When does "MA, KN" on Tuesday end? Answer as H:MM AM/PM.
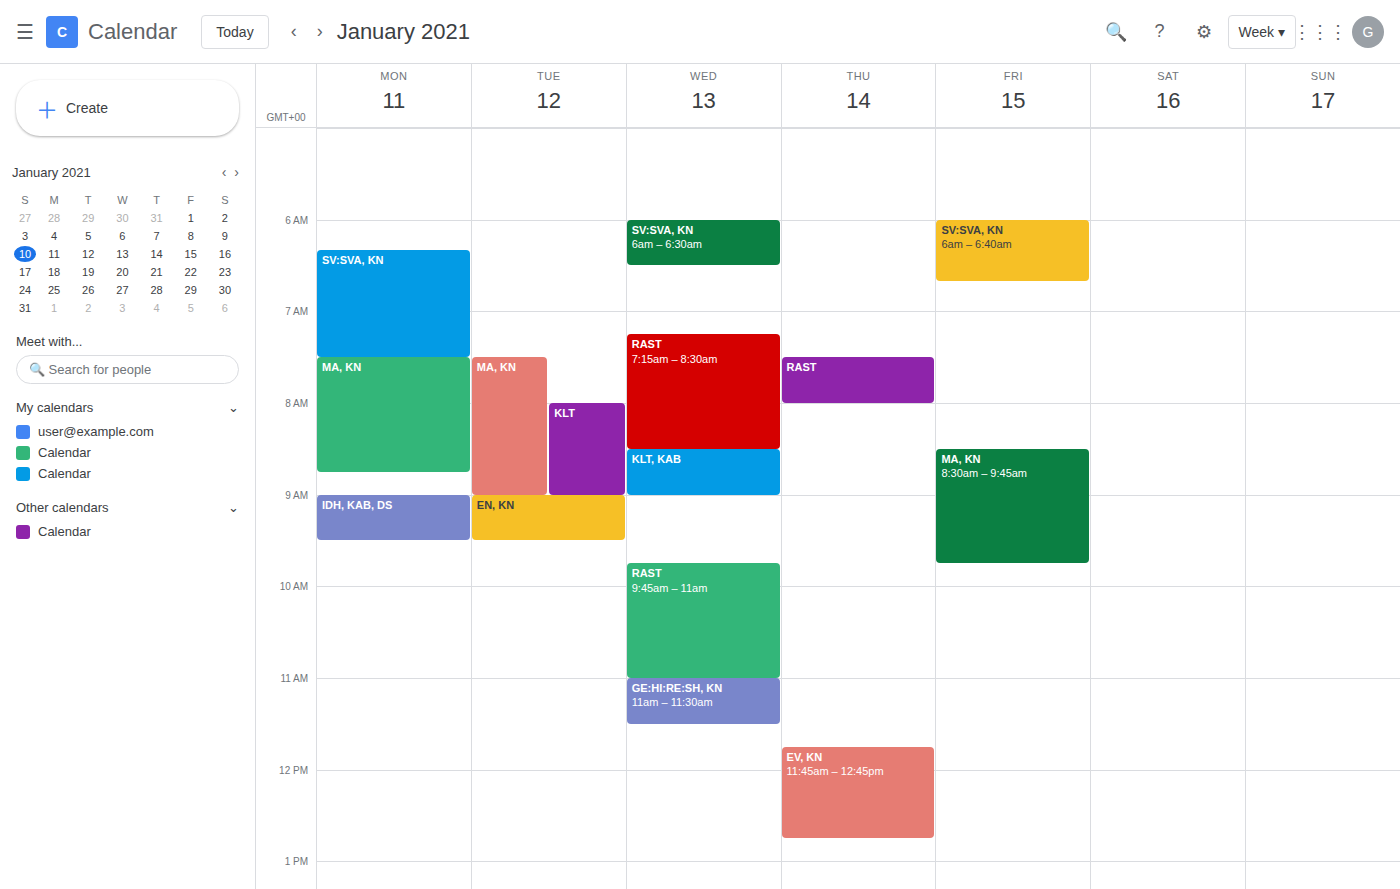
9:00 AM